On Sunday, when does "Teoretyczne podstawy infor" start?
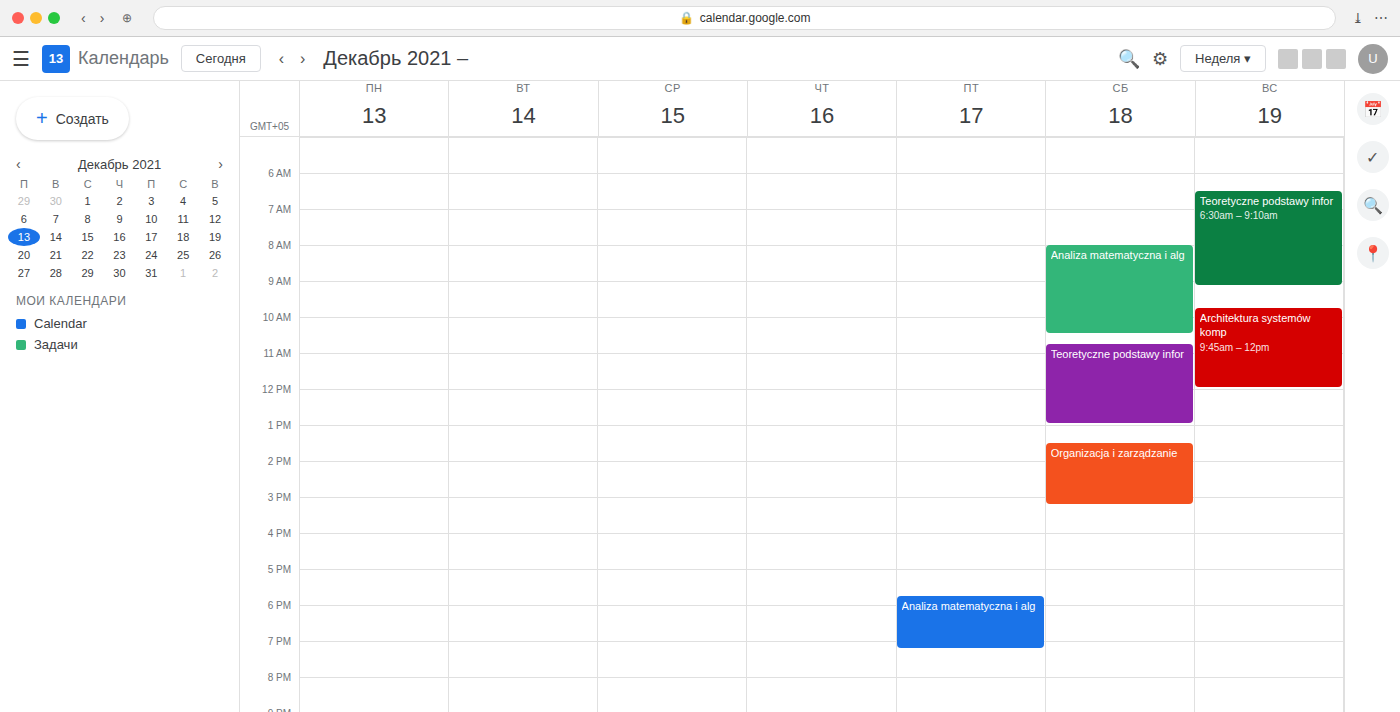
6:30 AM